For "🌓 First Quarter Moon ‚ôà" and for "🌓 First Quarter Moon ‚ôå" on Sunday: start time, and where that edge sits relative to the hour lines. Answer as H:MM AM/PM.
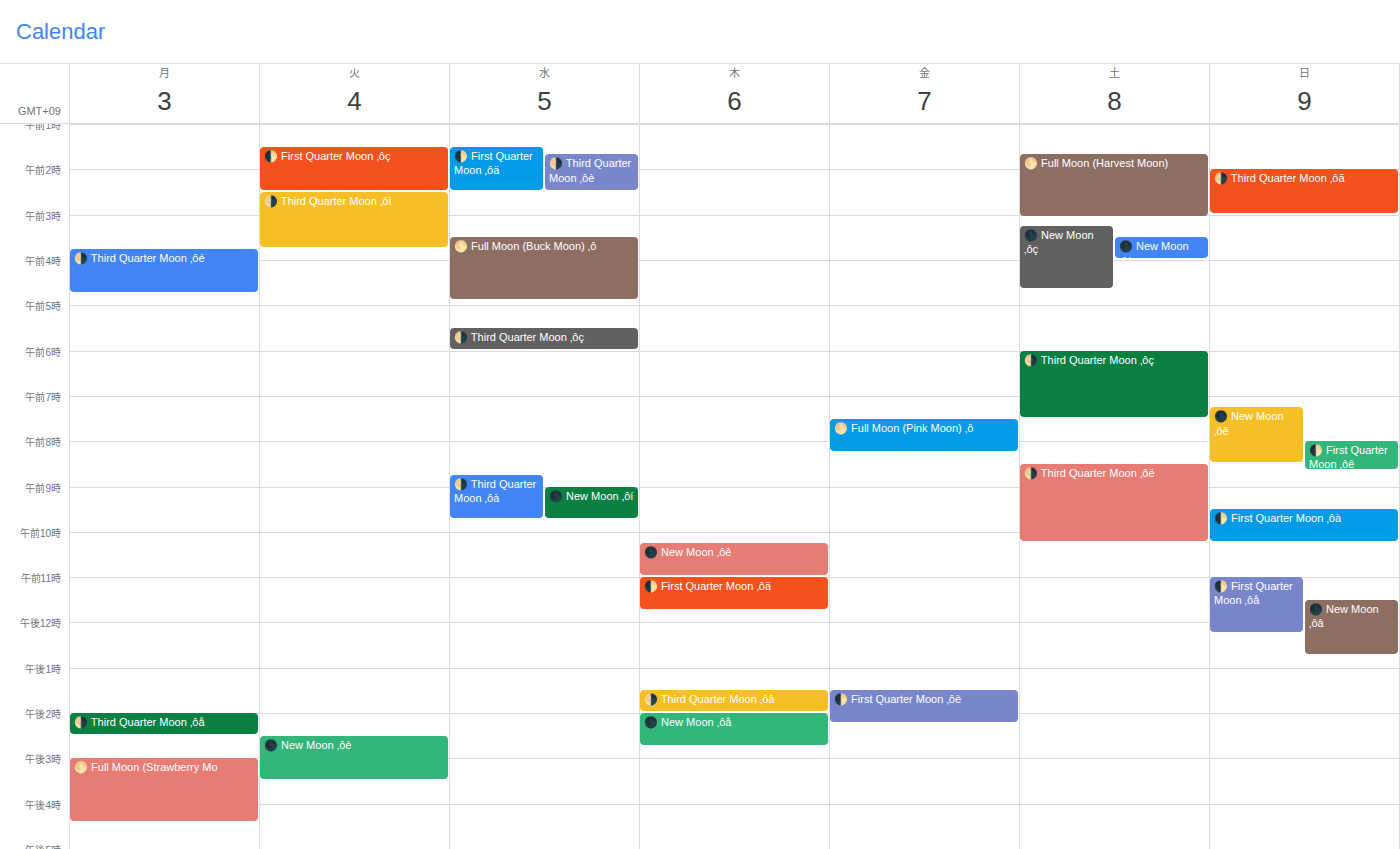
"🌓 First Quarter Moon ‚ôà": 9:30 AM, halfway between the 9 AM and 10 AM lines. "🌓 First Quarter Moon ‚ôå": 11:00 AM, exactly on the 11 AM line.